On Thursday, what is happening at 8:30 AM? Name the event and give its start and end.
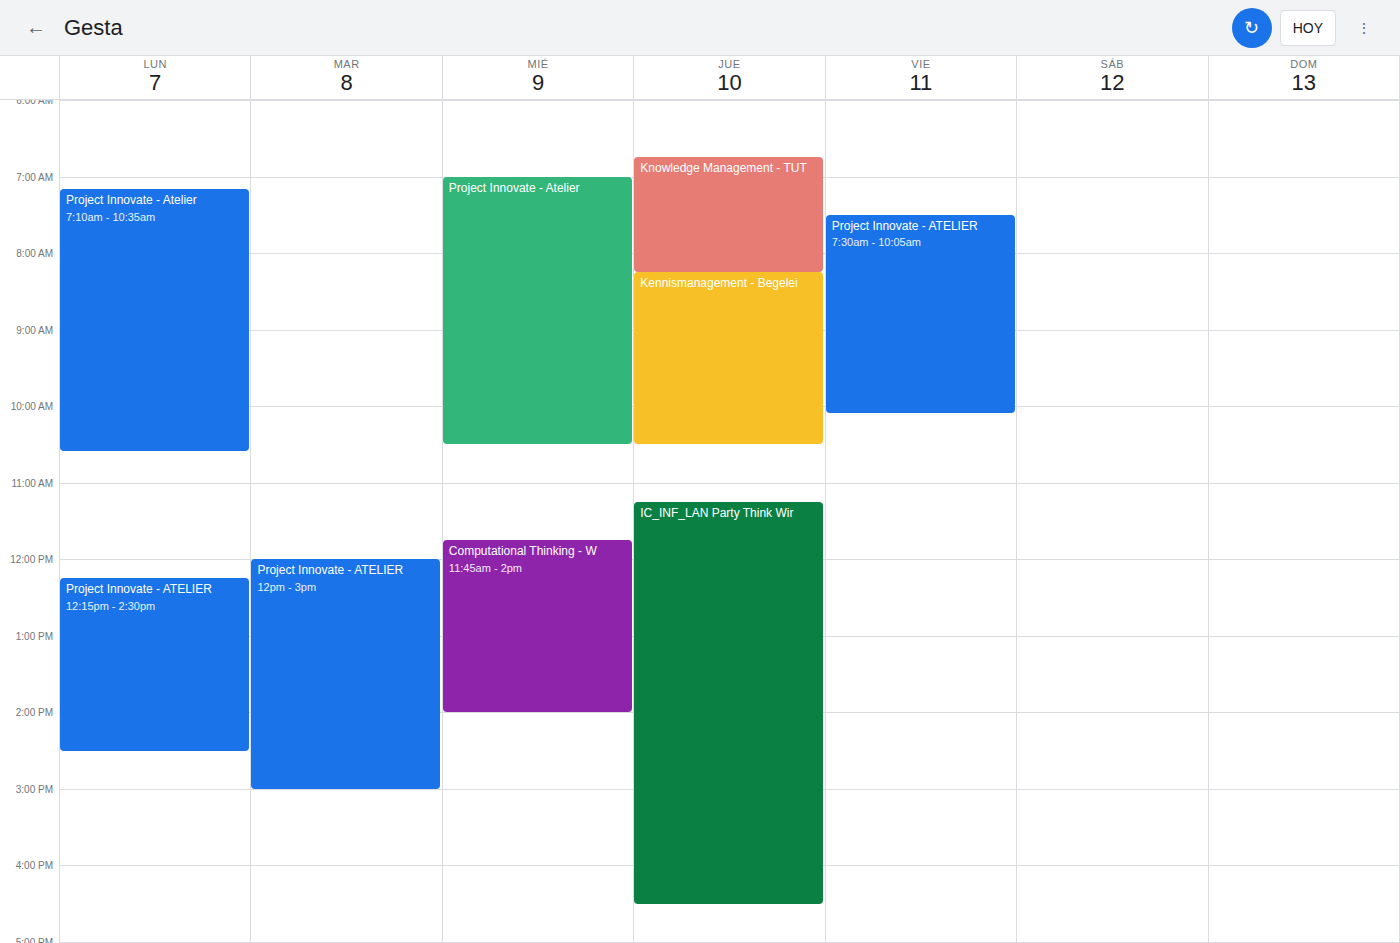
"Kennismanagement - Begelei", 8:15 AM to 10:30 AM